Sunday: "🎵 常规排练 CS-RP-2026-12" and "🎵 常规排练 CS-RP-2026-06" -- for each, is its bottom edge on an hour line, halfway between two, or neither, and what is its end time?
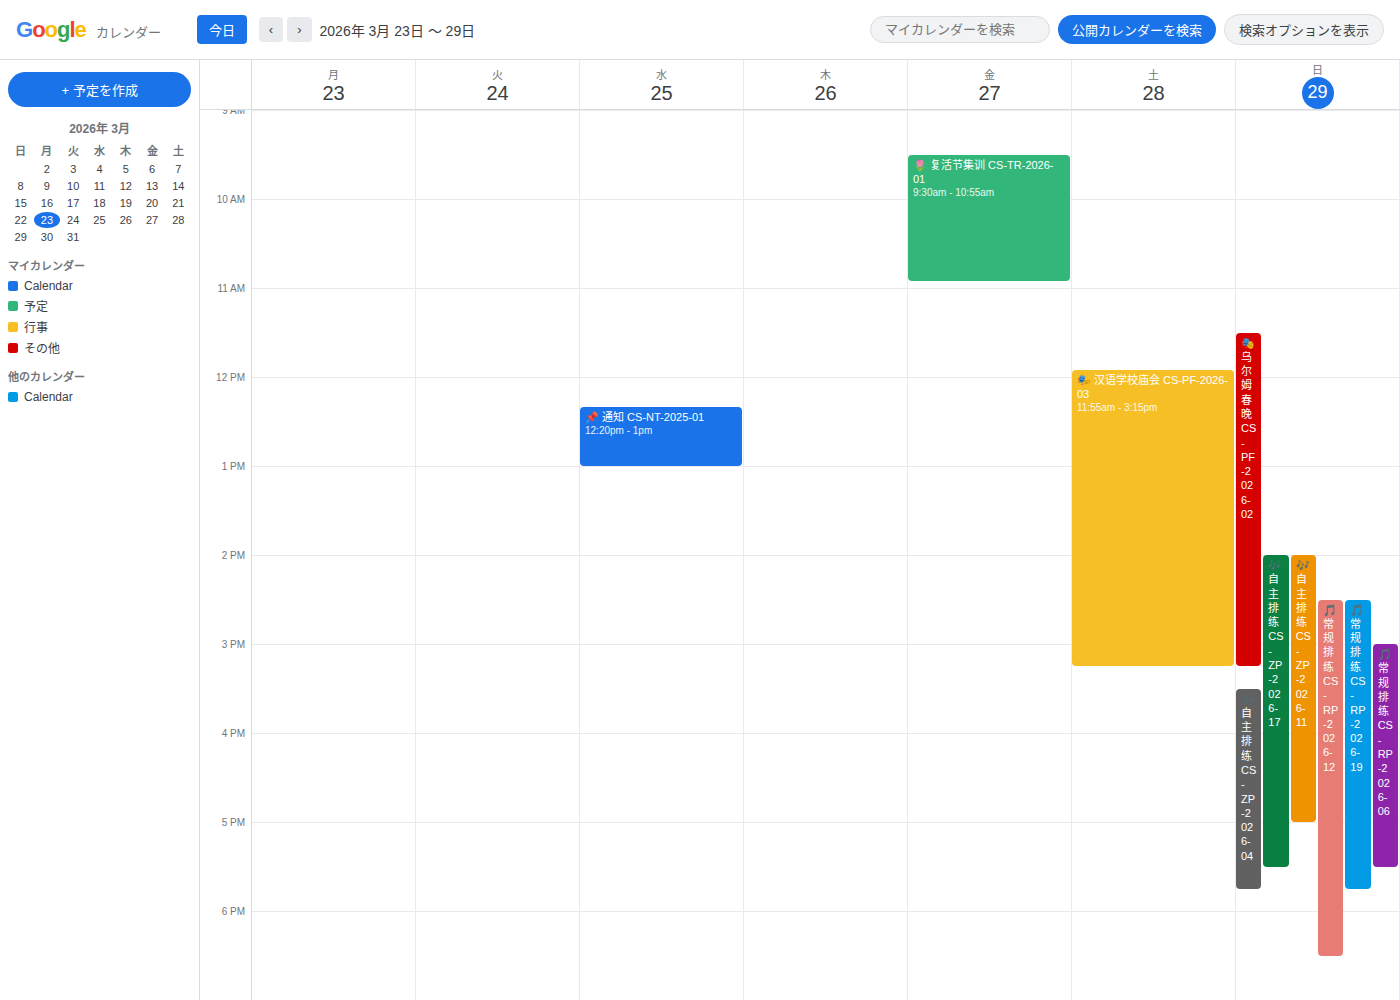
"🎵 常规排练 CS-RP-2026-12": 6:30 PM, halfway between the 6 PM and 7 PM lines. "🎵 常规排练 CS-RP-2026-06": 5:30 PM, halfway between the 5 PM and 6 PM lines.